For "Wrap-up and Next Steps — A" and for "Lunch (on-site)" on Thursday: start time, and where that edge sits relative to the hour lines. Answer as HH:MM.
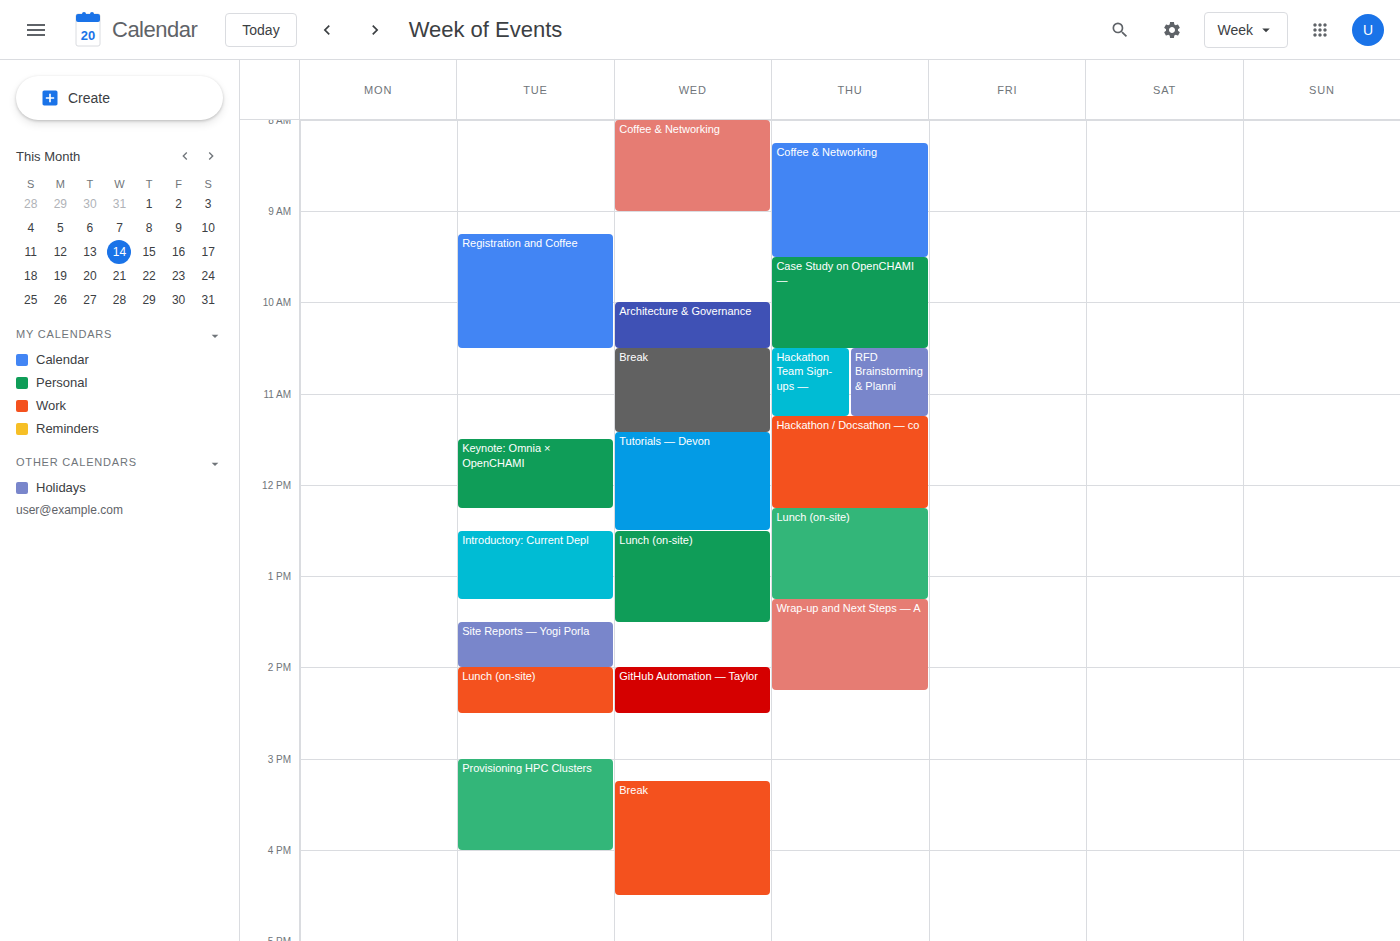
"Wrap-up and Next Steps — A": 13:15, neither: a quarter of the way from the 13:00 line to the 14:00 line. "Lunch (on-site)": 12:15, neither: a quarter of the way from the 12:00 line to the 13:00 line.